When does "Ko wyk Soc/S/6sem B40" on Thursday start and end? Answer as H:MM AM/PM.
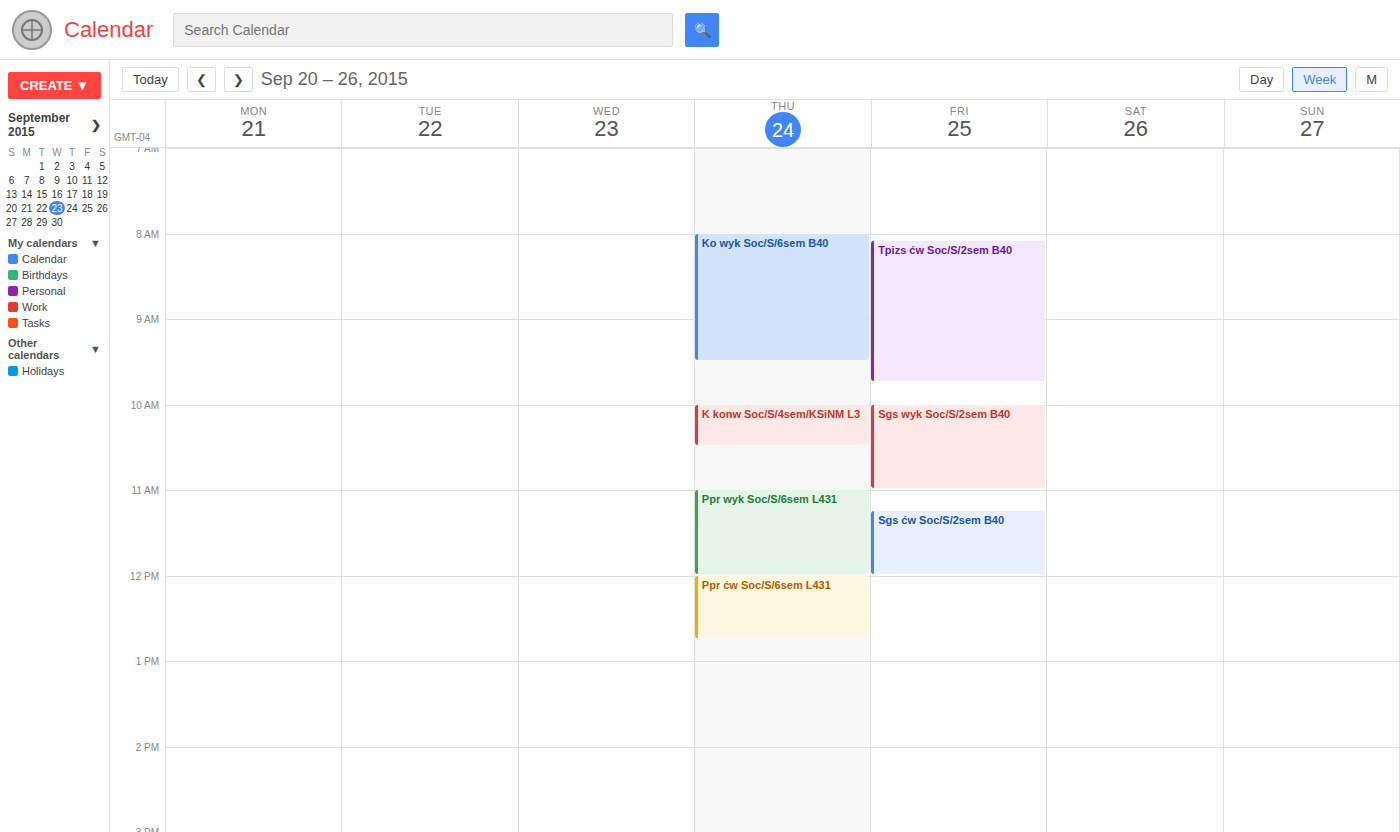
8:00 AM to 9:30 AM